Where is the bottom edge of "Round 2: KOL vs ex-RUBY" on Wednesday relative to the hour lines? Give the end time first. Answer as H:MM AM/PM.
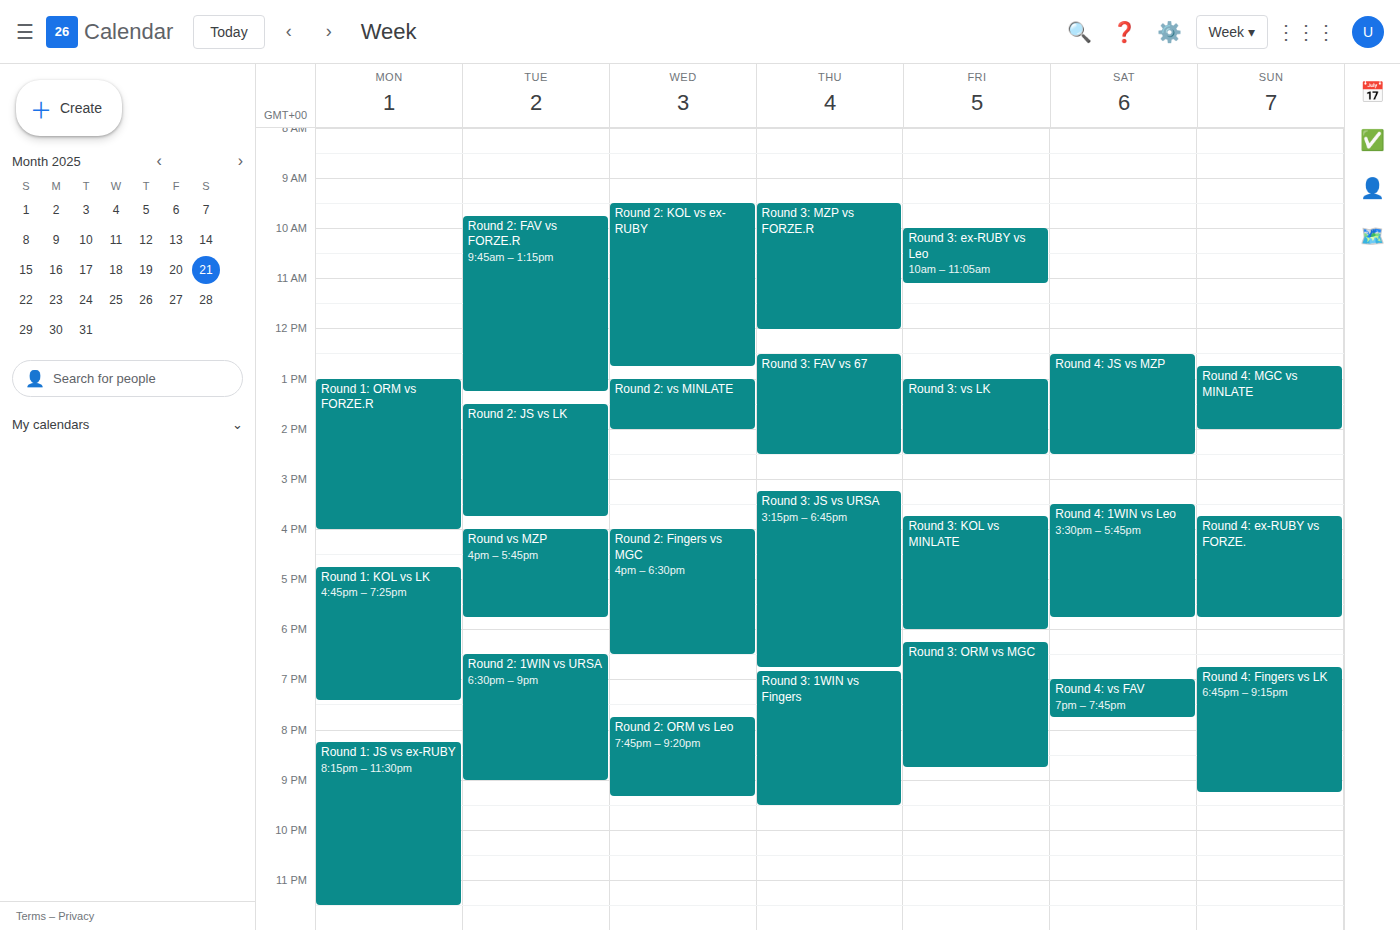
12:45 PM -- neither: three quarters of the way from the 12 PM line to the 1 PM line.